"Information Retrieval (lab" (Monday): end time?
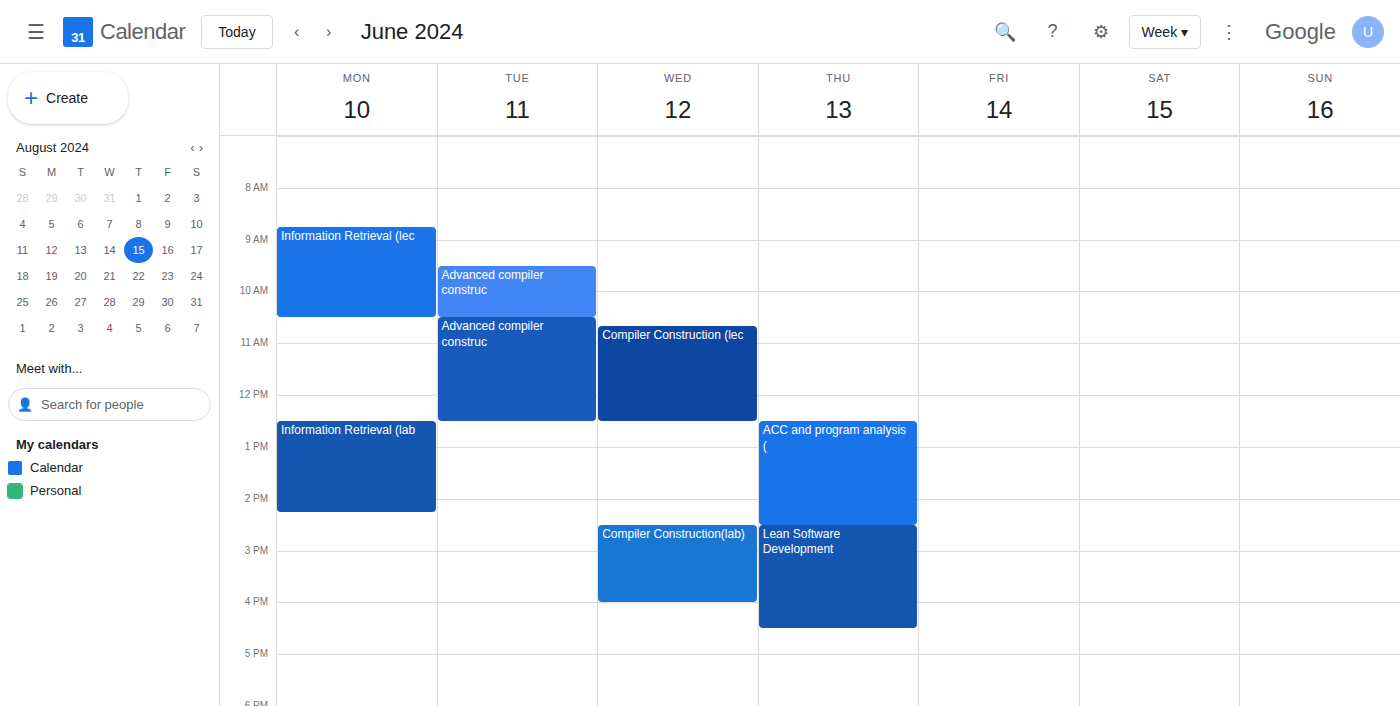
2:15 PM